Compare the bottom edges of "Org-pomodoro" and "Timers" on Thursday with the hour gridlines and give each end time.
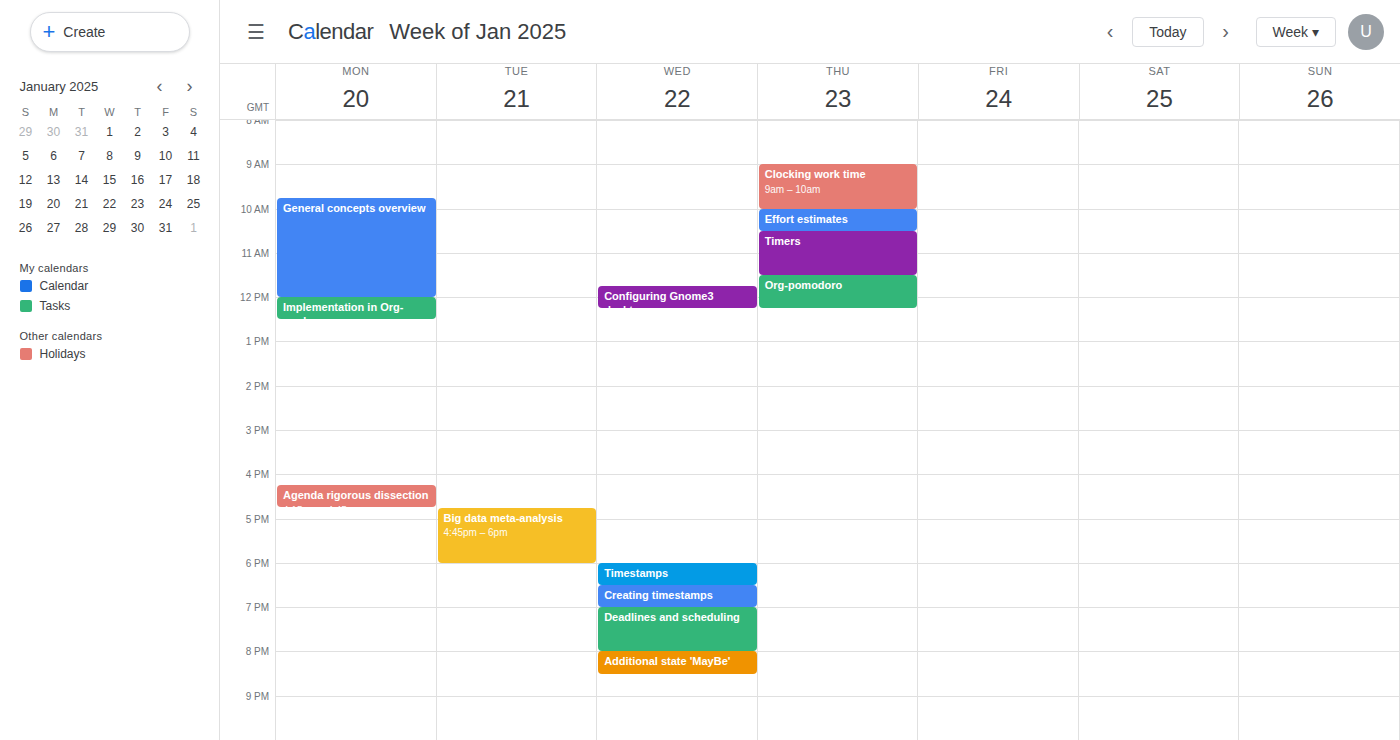
"Org-pomodoro": 12:15 PM, neither: a quarter of the way from the 12 PM line to the 1 PM line. "Timers": 11:30 AM, halfway between the 11 AM and 12 PM lines.